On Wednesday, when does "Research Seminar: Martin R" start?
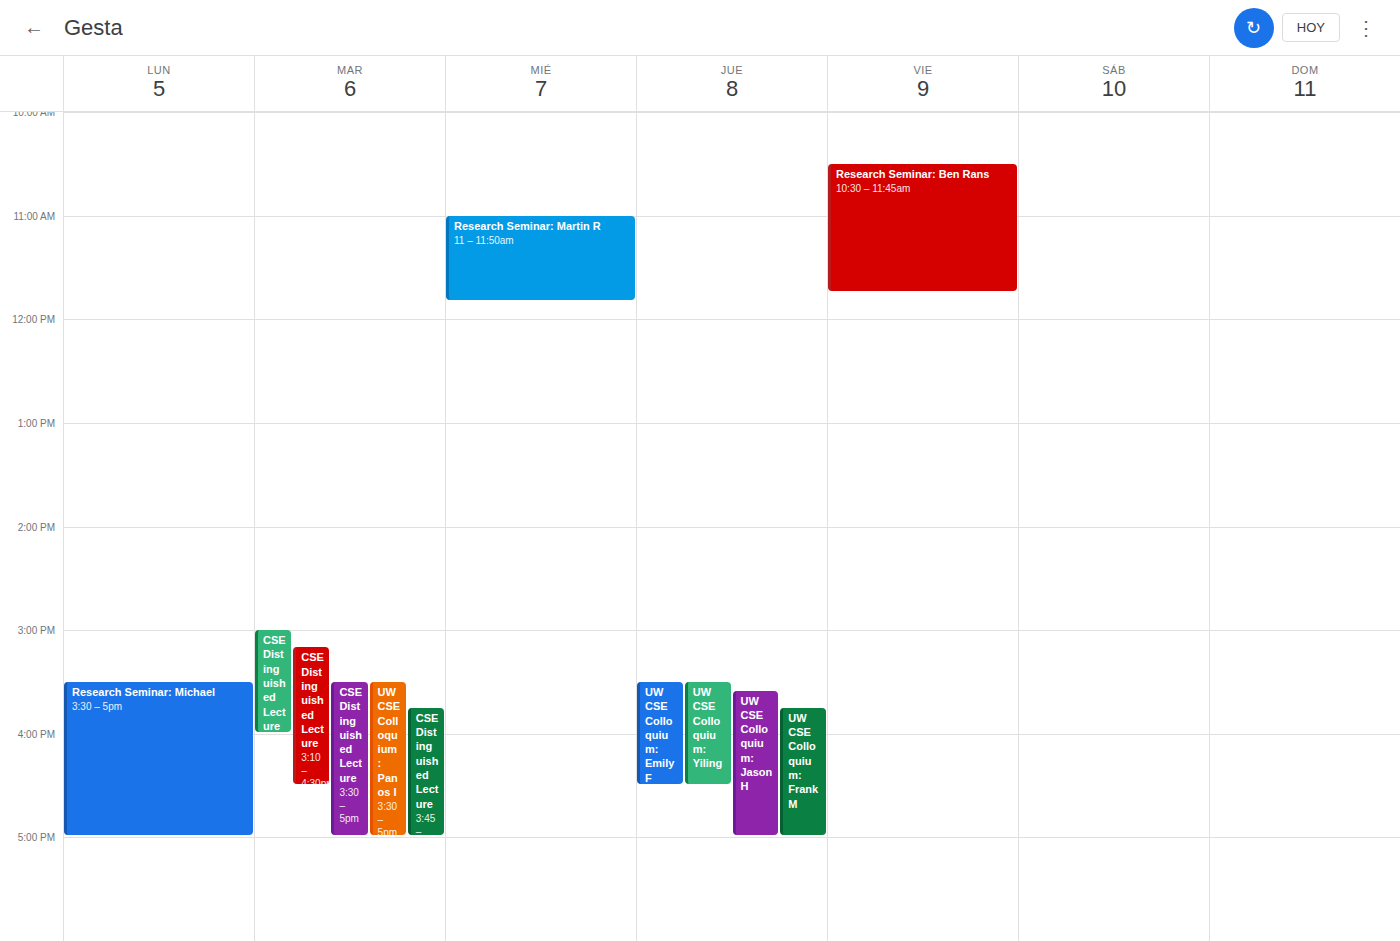
11:00 AM